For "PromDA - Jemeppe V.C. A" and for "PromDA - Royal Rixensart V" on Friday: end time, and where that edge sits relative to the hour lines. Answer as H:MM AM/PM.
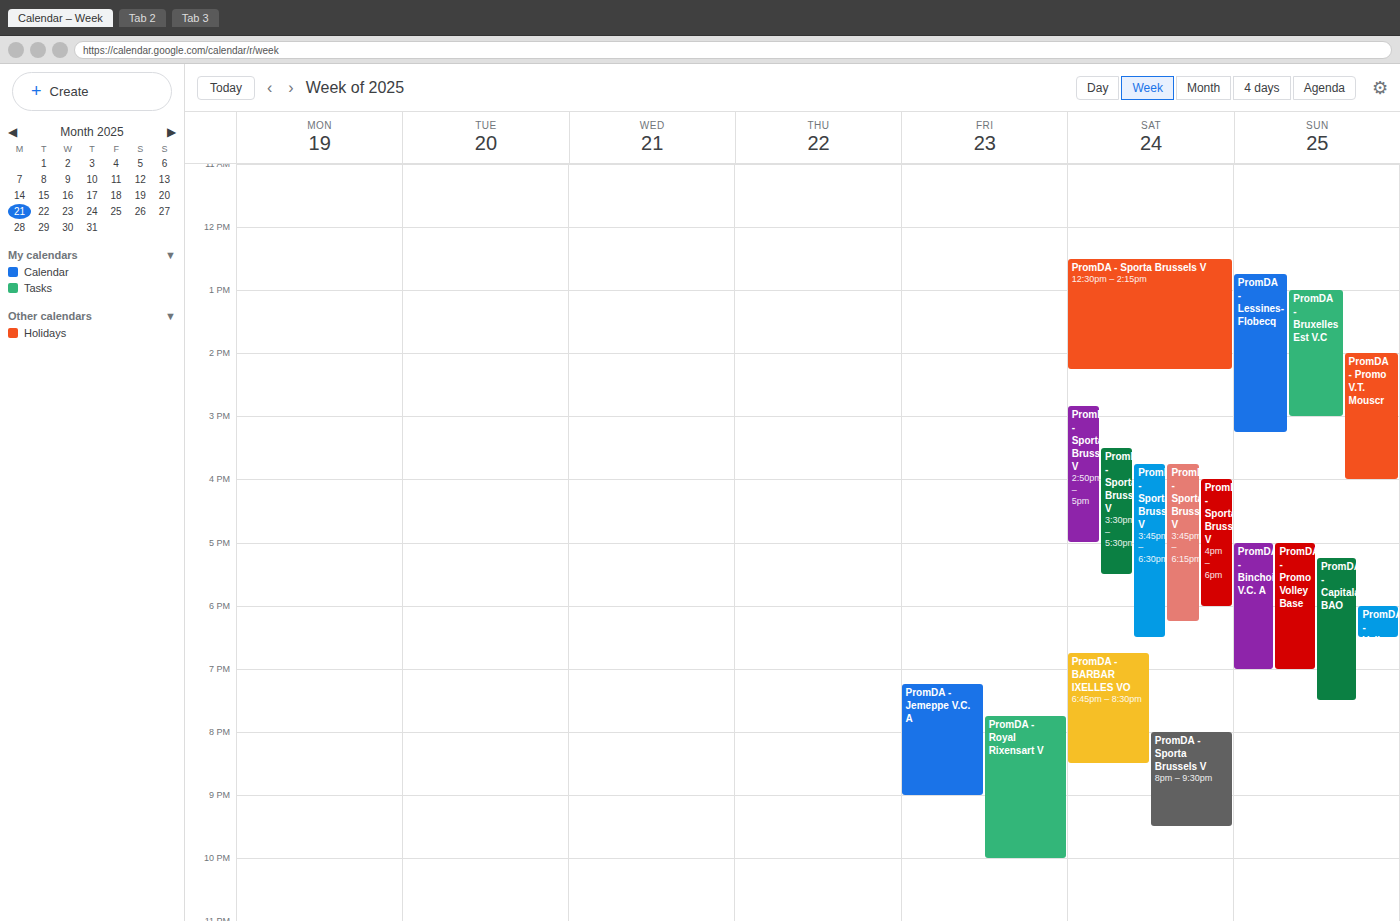
"PromDA - Jemeppe V.C. A": 9:00 PM, exactly on the 9 PM line. "PromDA - Royal Rixensart V": 10:00 PM, exactly on the 10 PM line.